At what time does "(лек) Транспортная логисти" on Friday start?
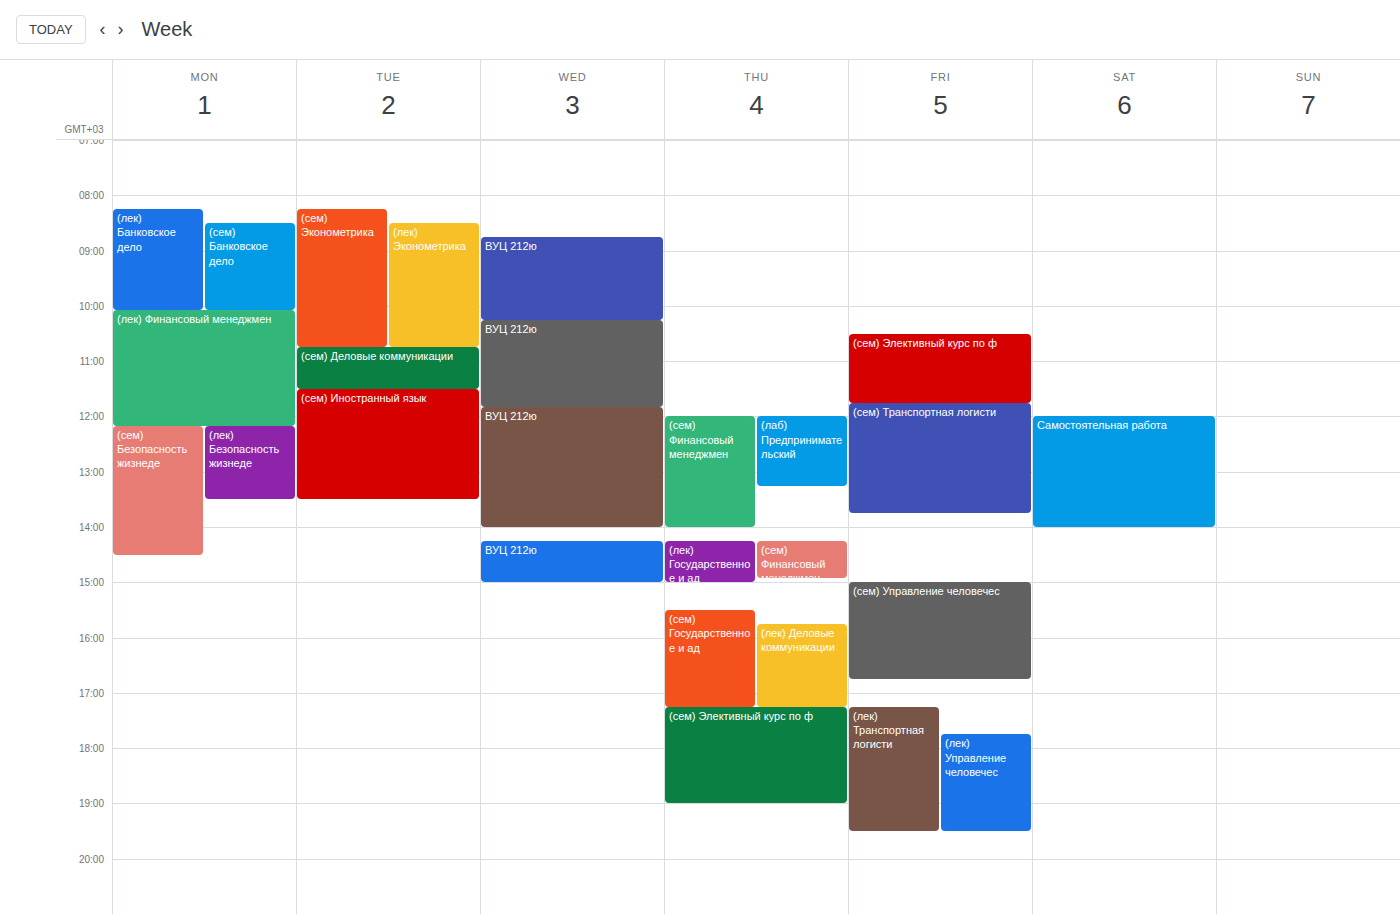
5:15 PM